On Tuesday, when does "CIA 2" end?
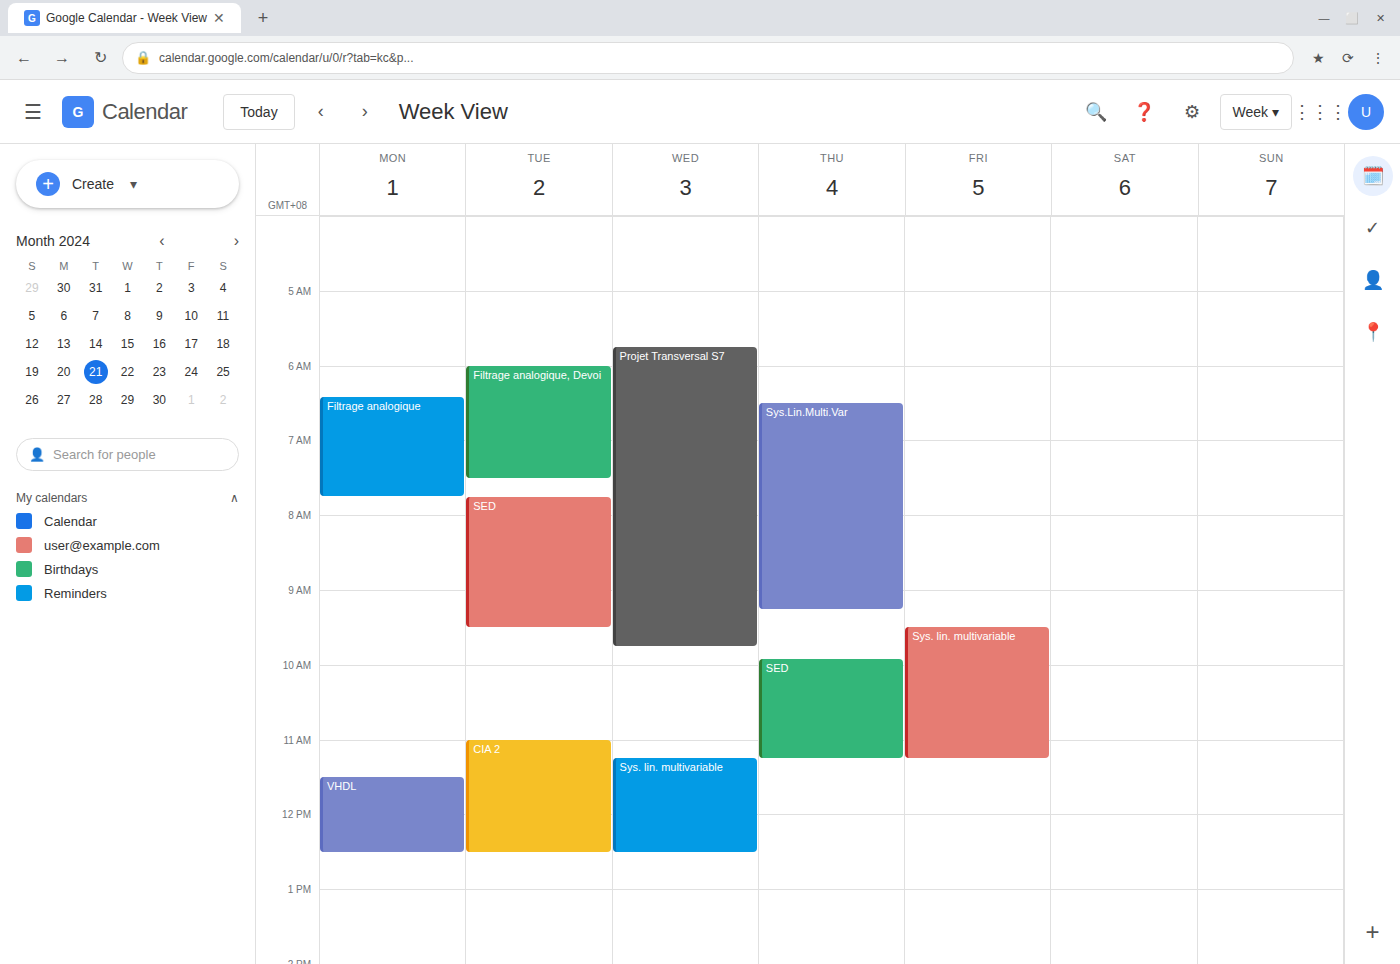
12:30 PM